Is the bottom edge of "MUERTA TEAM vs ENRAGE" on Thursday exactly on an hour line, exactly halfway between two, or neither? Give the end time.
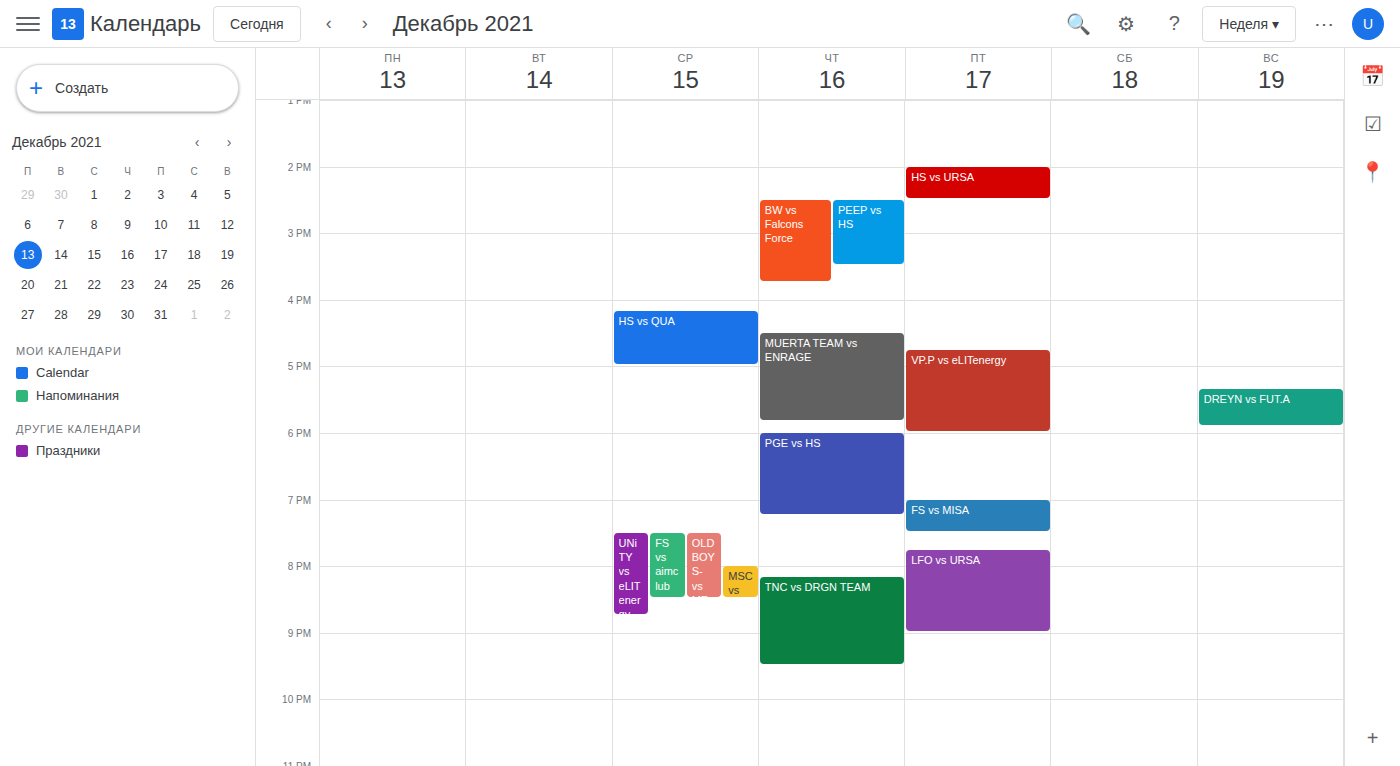
17:50 -- neither: 50 minutes below the 17:00 line and 10 minutes above the 18:00 line.